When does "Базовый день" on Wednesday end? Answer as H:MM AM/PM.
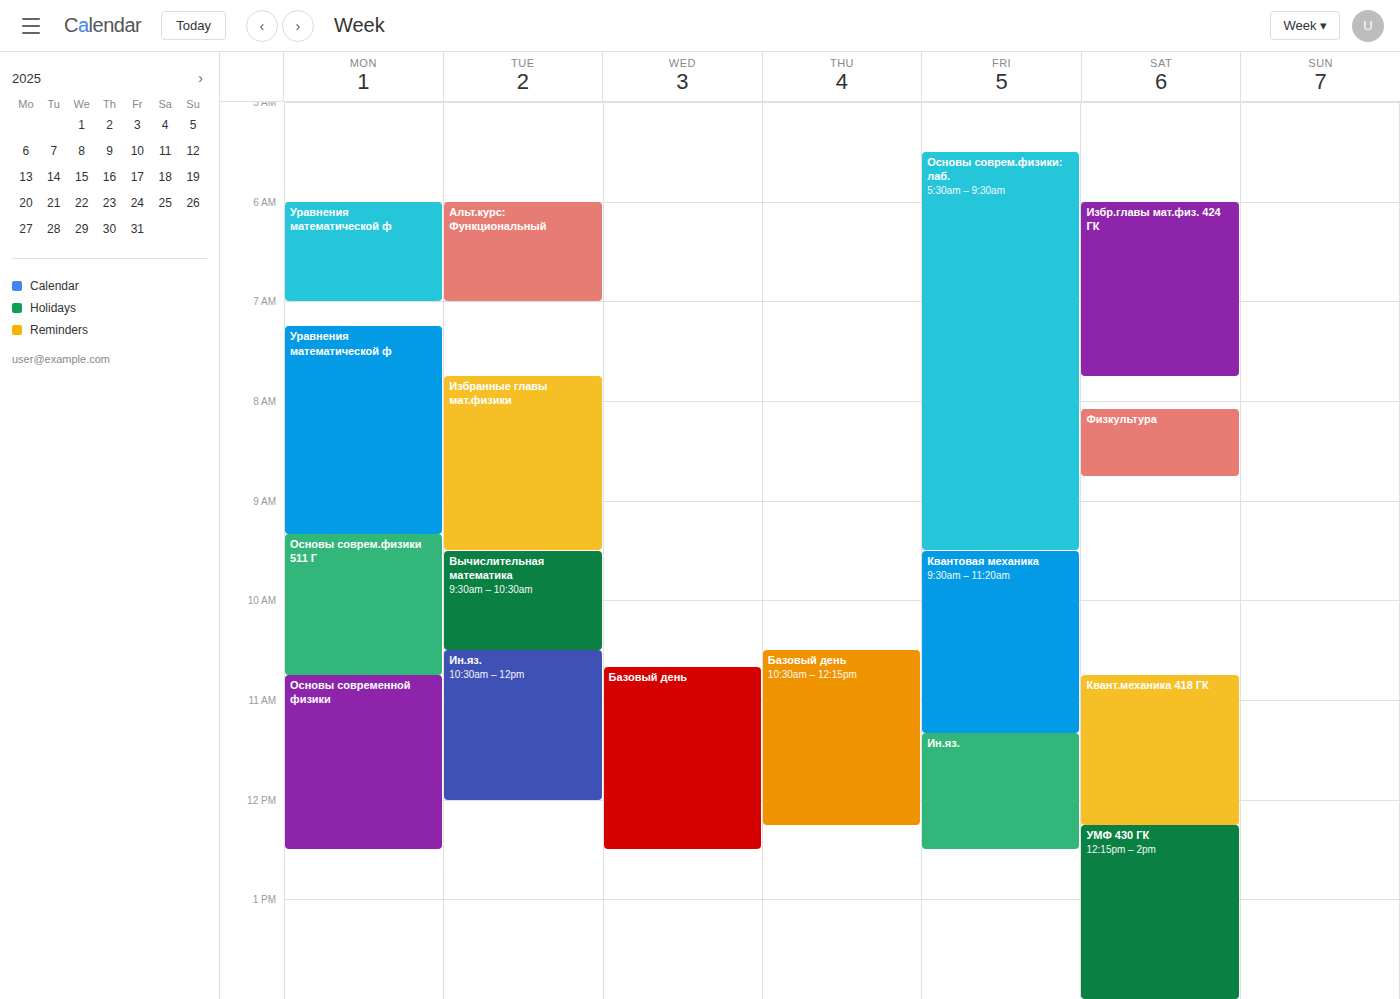
12:30 PM